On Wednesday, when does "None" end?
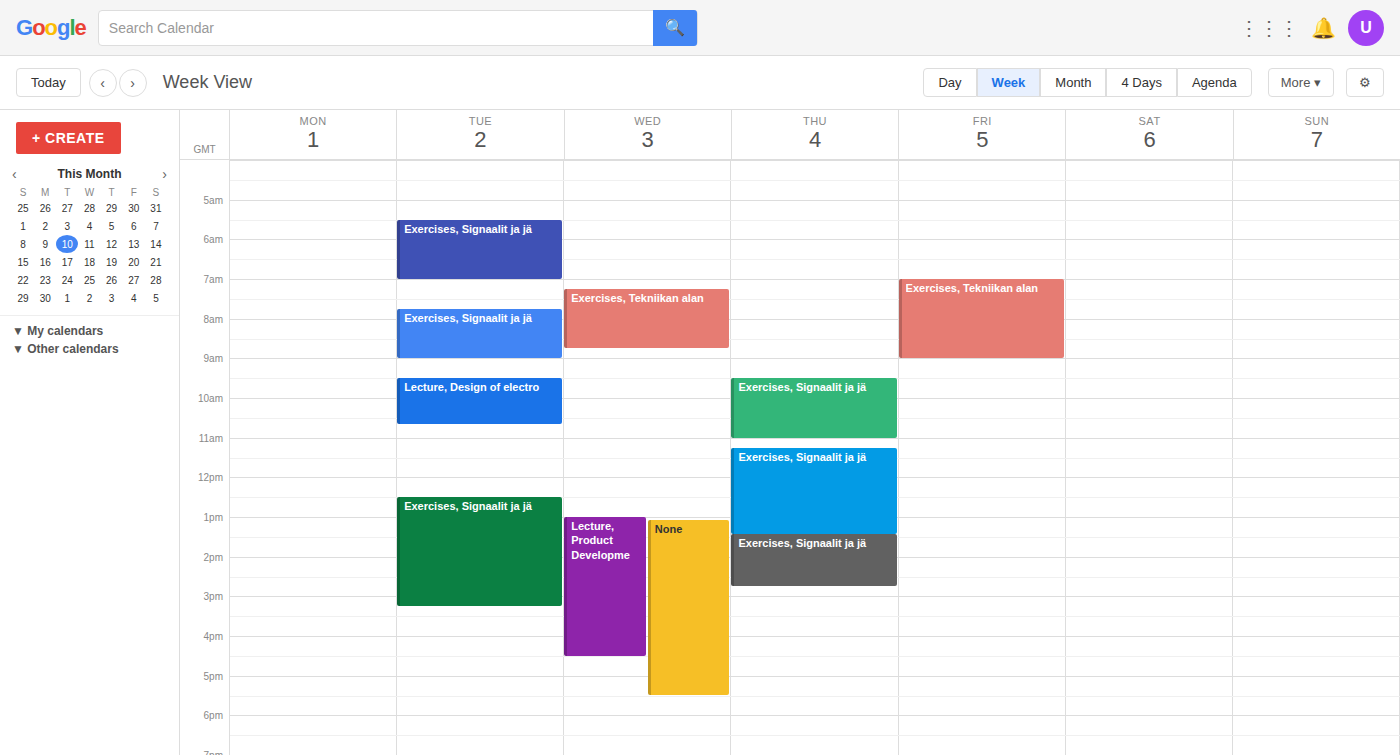
5:30 PM